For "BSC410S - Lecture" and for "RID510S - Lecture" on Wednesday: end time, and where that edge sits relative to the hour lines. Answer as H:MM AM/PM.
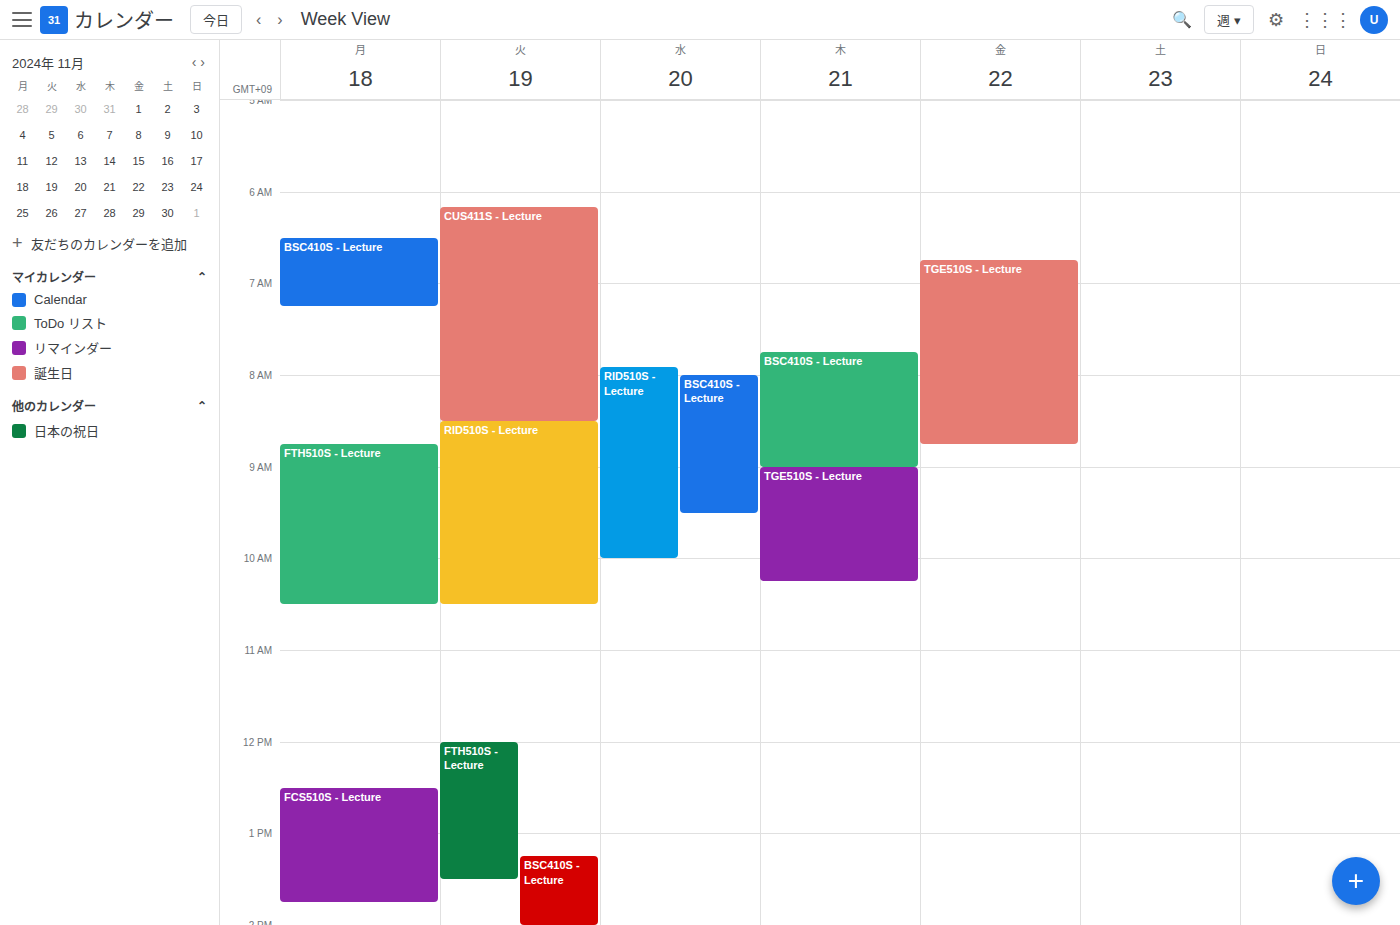
"BSC410S - Lecture": 9:30 AM, halfway between the 9 AM and 10 AM lines. "RID510S - Lecture": 10:00 AM, exactly on the 10 AM line.